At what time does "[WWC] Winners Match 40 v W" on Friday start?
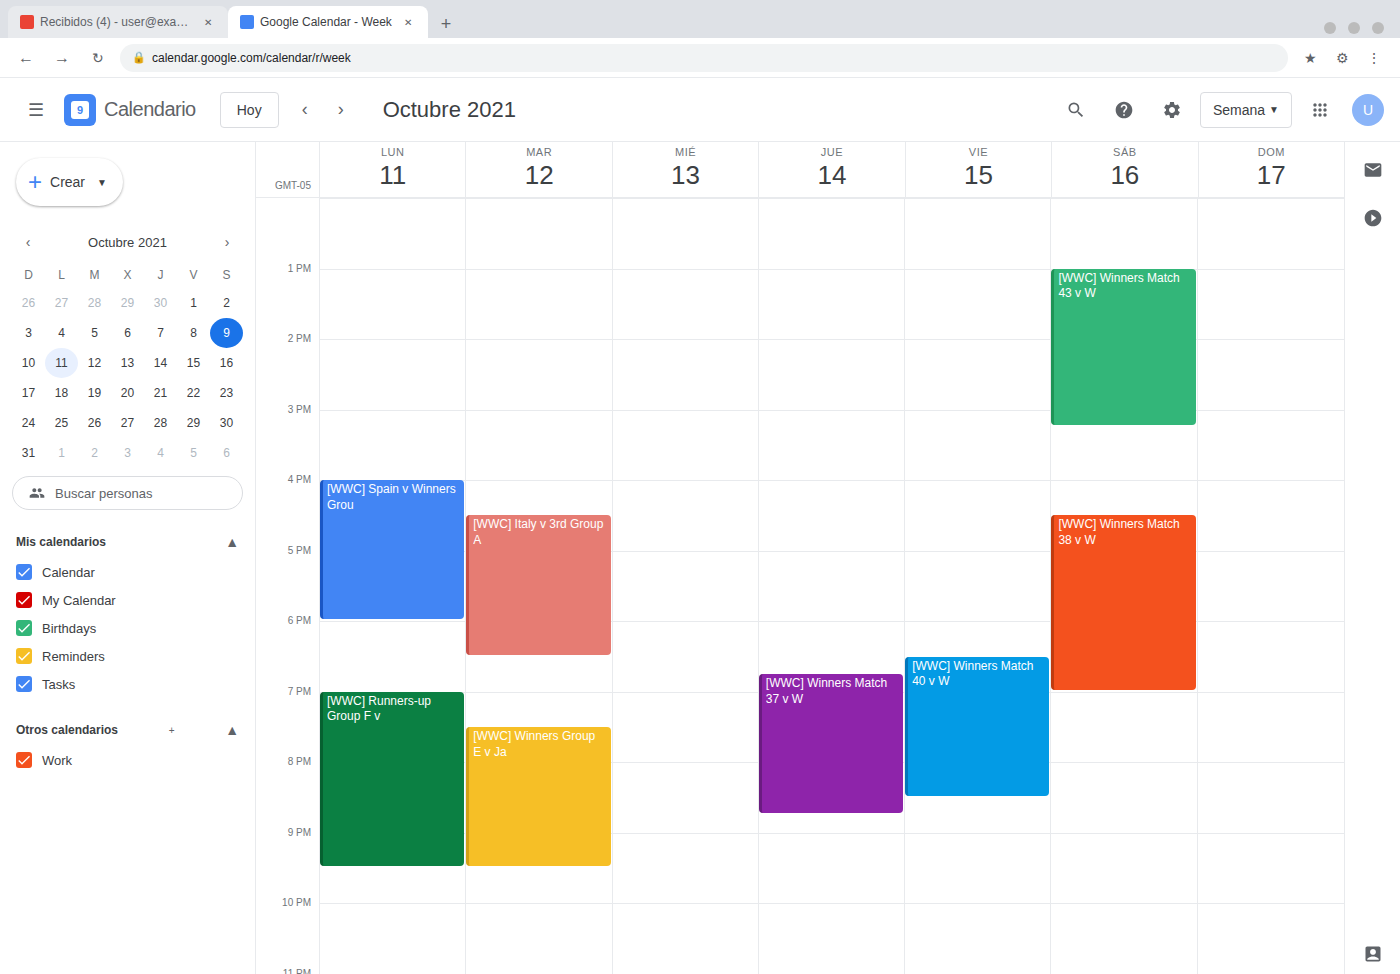
6:30 PM